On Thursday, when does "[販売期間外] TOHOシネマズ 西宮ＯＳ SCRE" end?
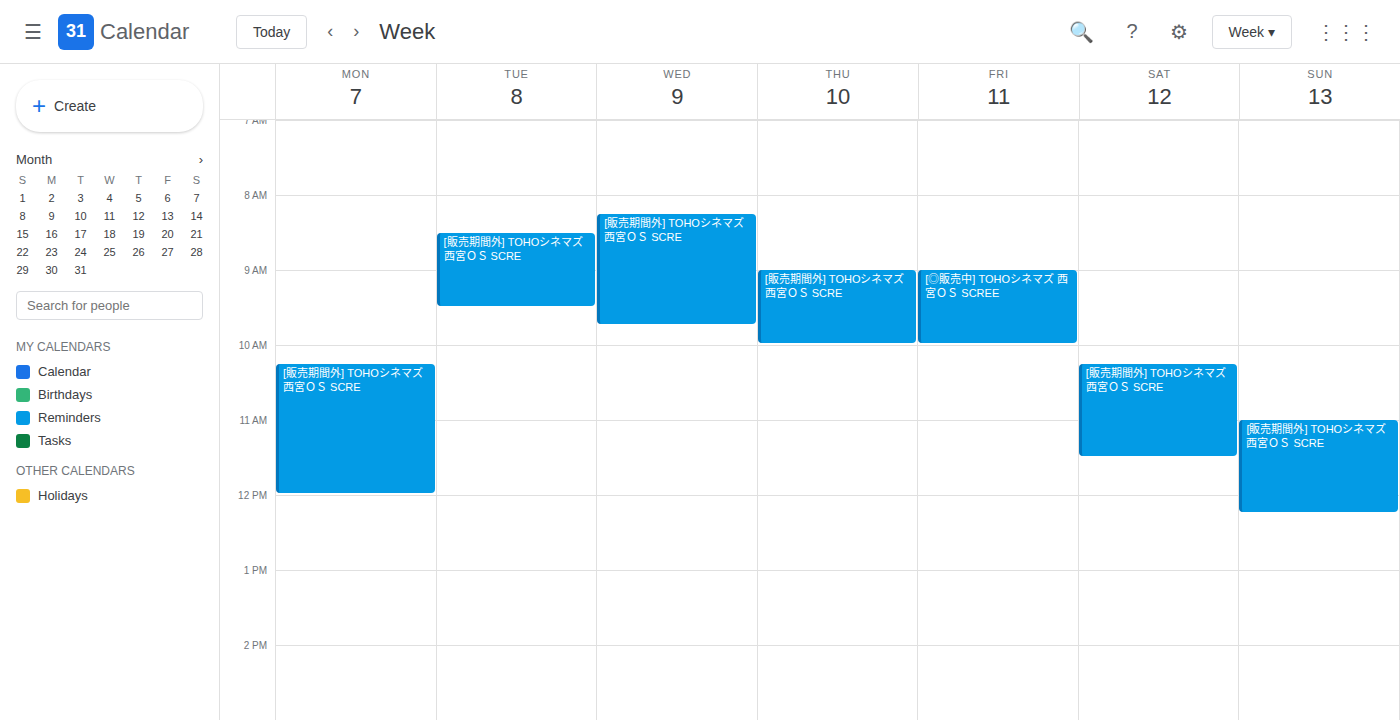
10:00 AM